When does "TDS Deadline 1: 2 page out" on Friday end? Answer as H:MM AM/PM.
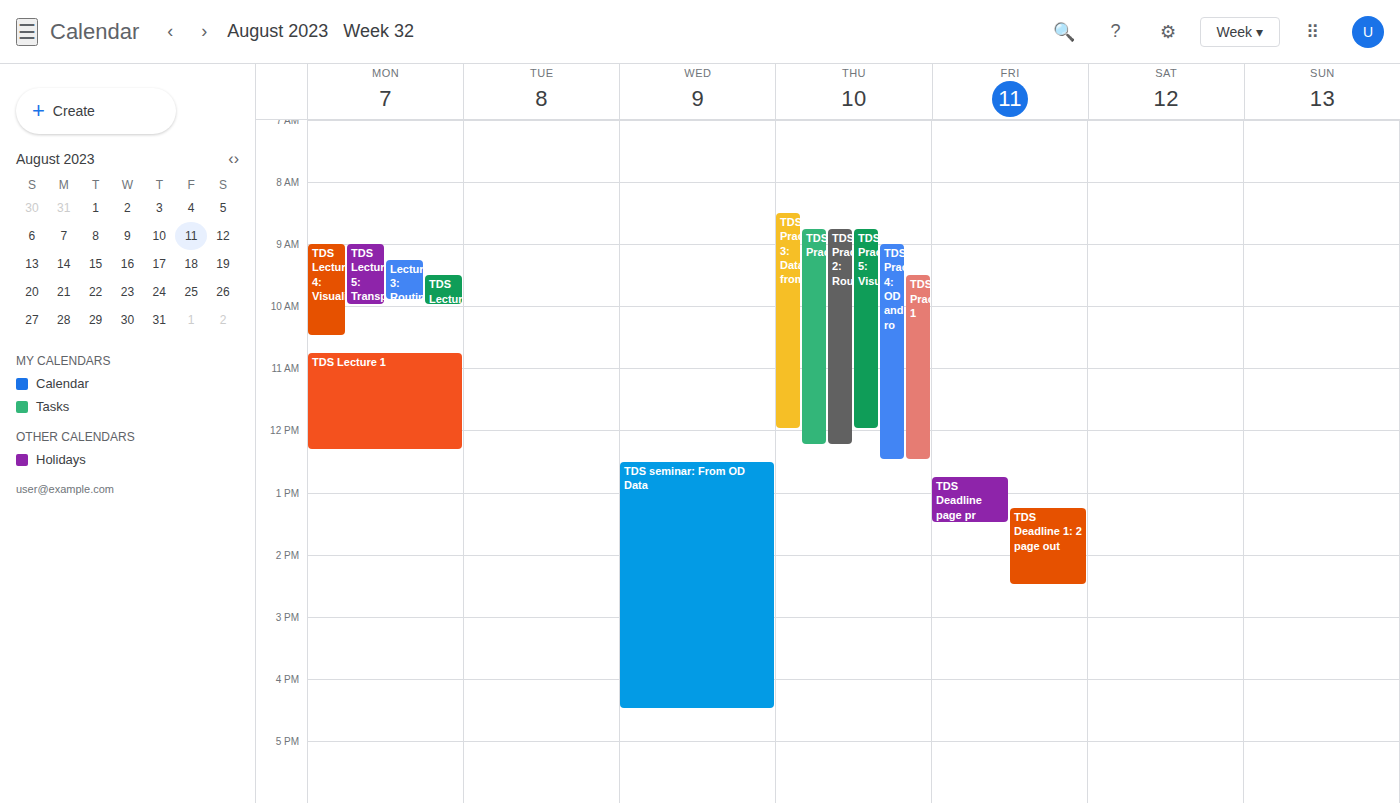
2:30 PM